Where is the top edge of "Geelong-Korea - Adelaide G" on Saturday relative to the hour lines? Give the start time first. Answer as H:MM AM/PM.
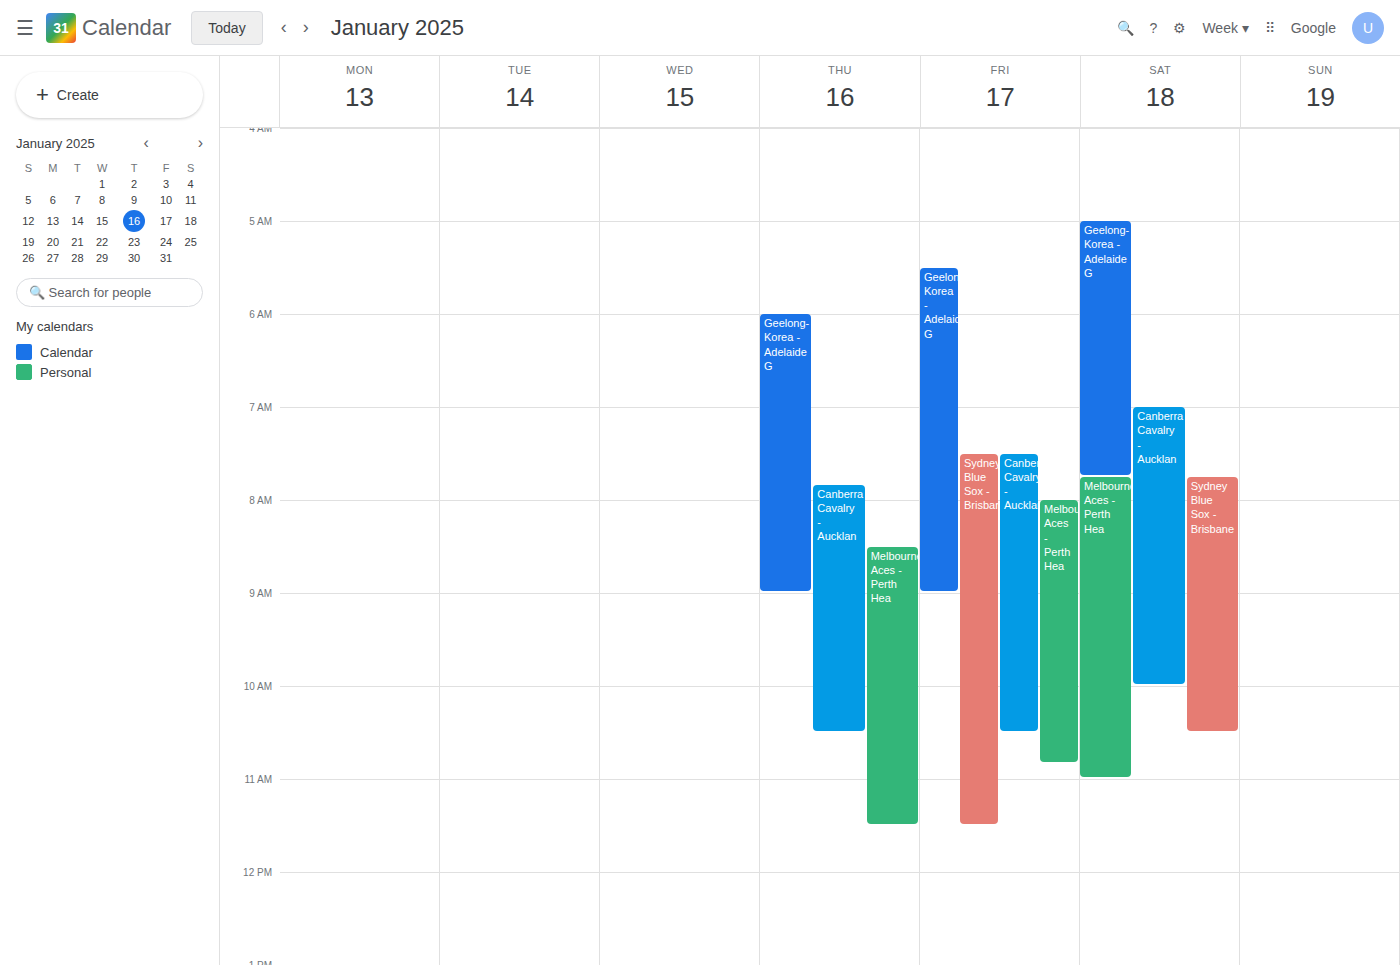
5:00 AM -- exactly on the 5 AM line.